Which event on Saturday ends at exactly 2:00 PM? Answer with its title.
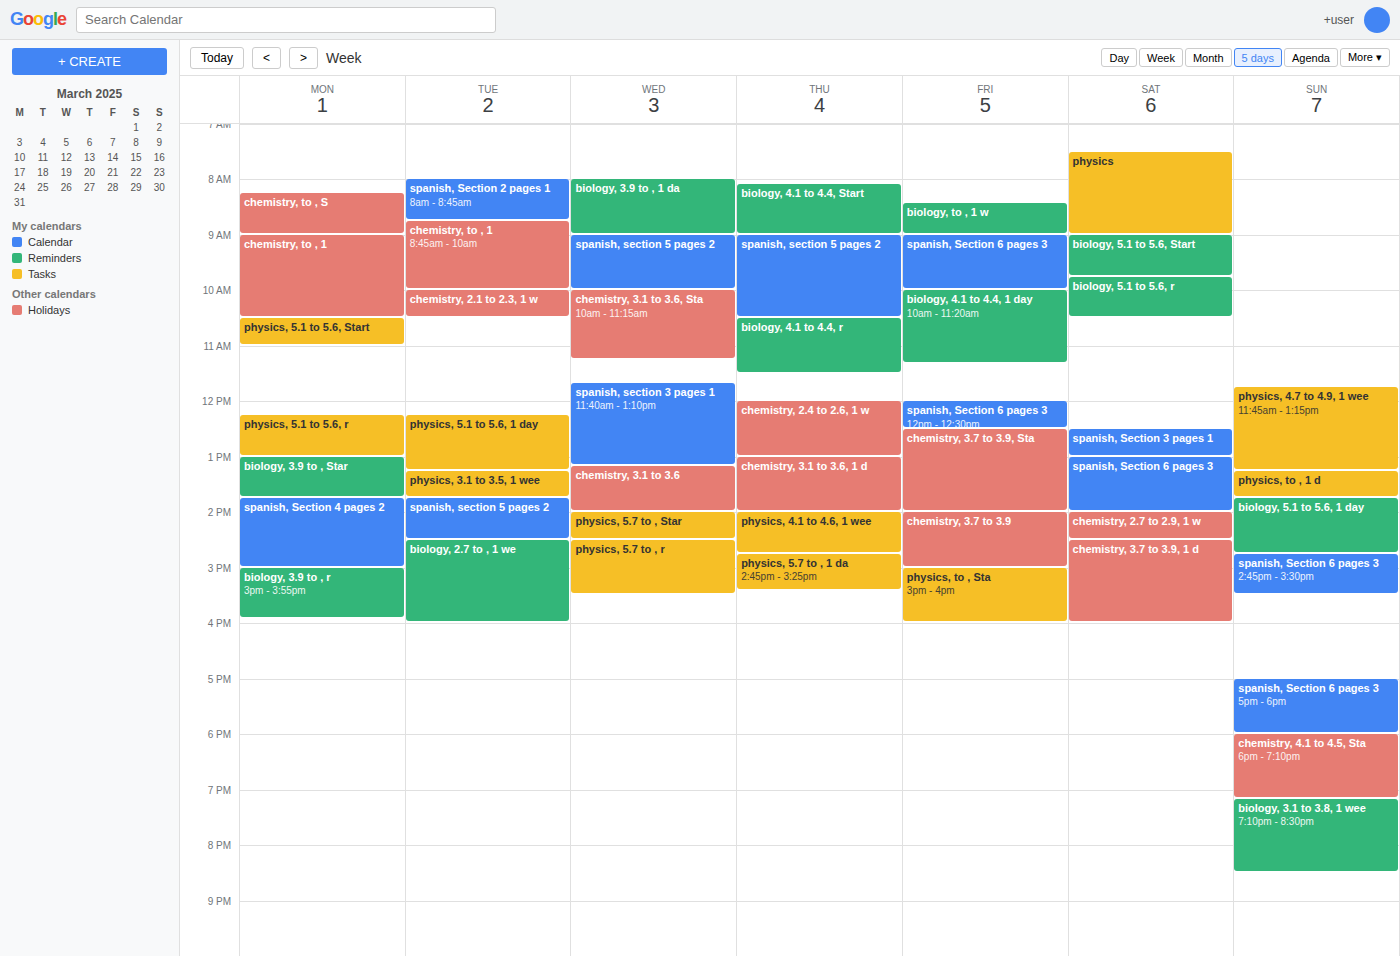
"spanish, Section 6 pages 3"